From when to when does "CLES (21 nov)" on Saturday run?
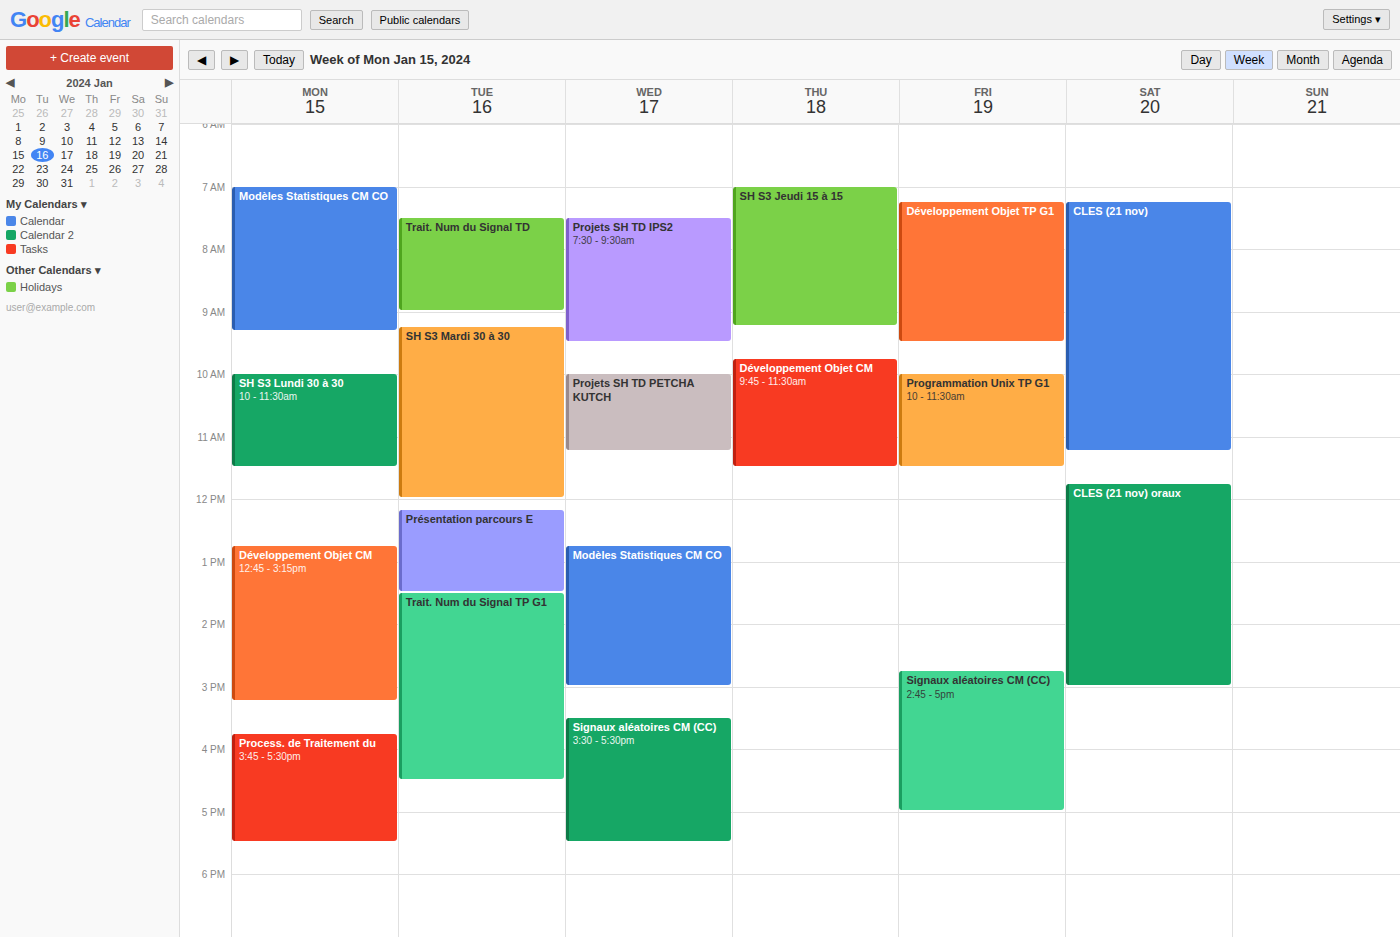
7:15 AM to 11:15 AM